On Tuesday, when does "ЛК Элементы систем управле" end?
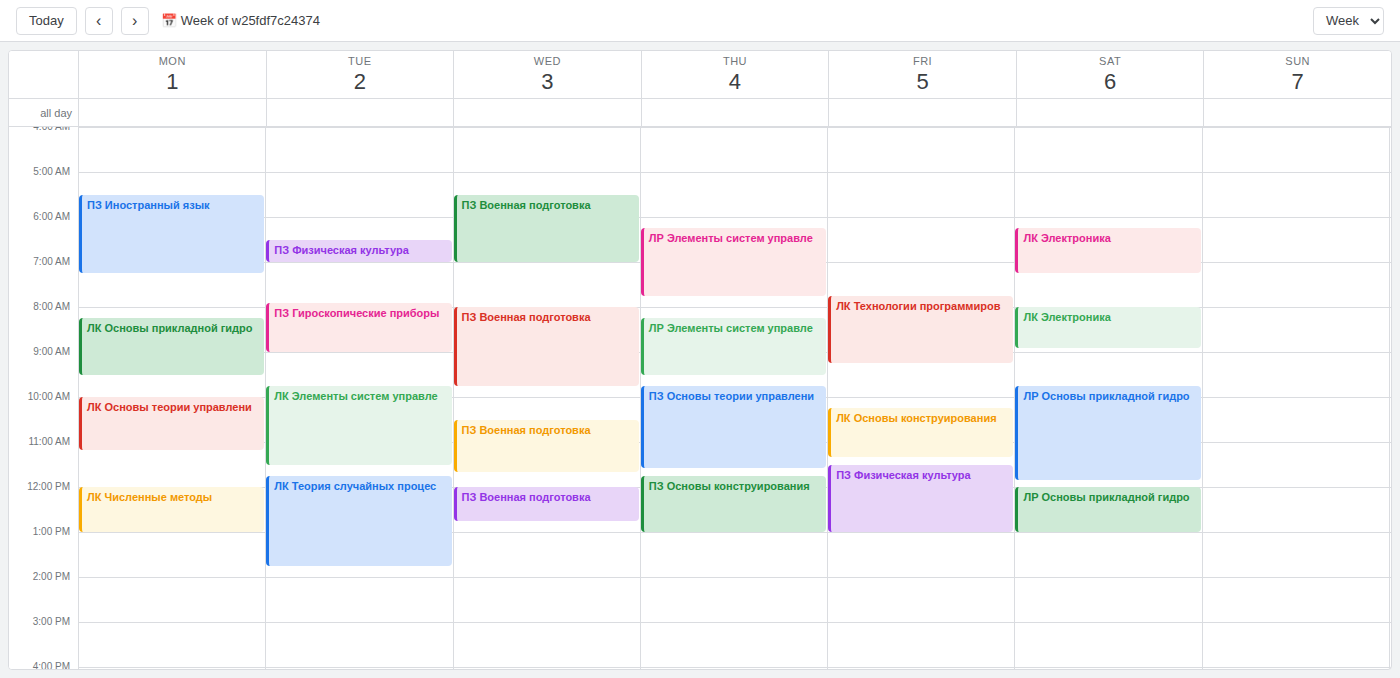
11:30 AM